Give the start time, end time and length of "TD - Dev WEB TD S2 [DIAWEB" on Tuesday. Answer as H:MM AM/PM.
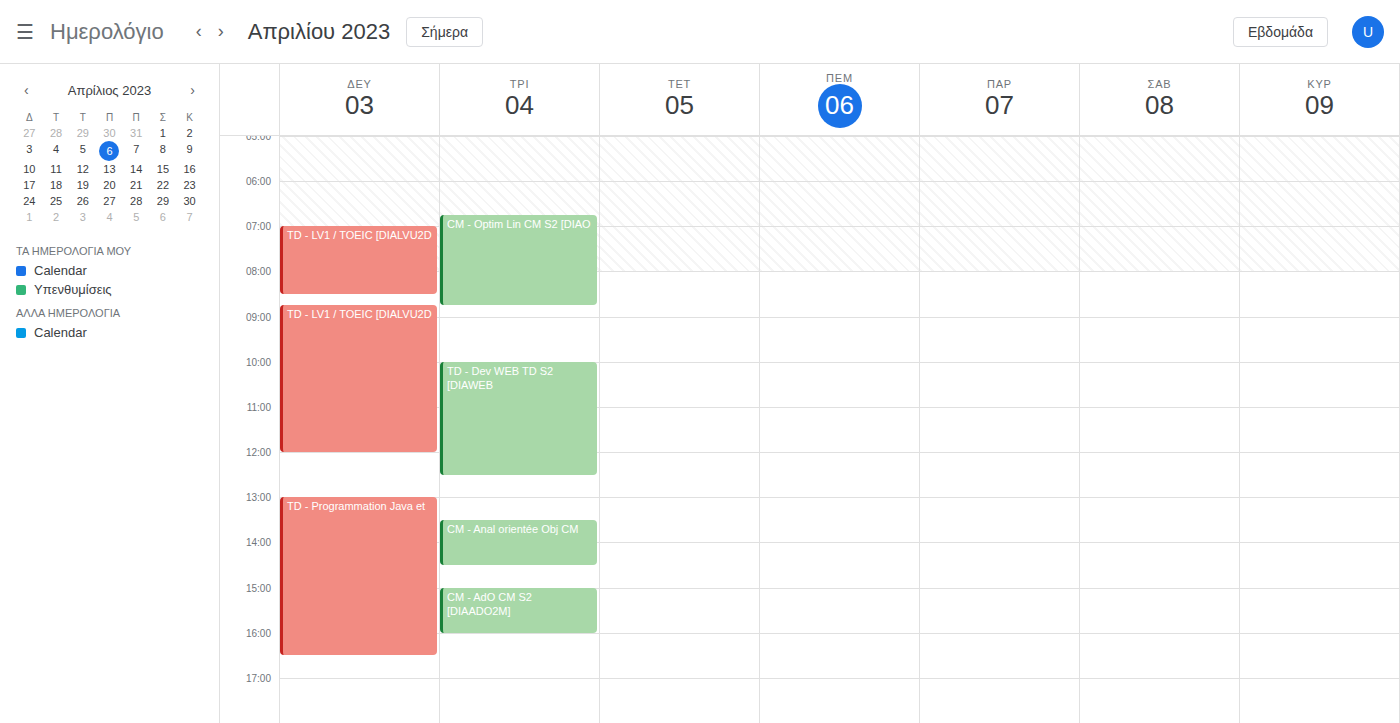
10:00 AM to 12:30 PM, 2 hours 30 minutes